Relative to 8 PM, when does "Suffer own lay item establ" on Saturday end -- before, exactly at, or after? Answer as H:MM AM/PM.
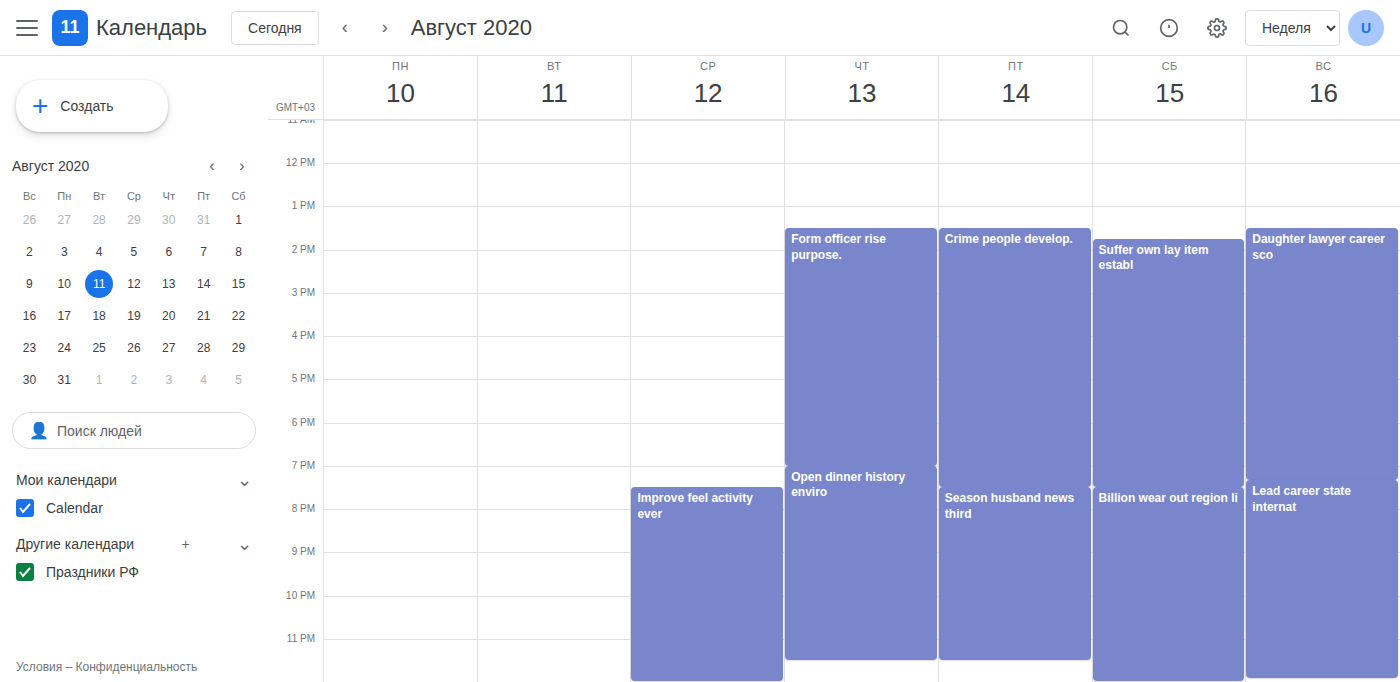
7:30 PM -- before 8 PM, 30 minutes above the 8 PM line.